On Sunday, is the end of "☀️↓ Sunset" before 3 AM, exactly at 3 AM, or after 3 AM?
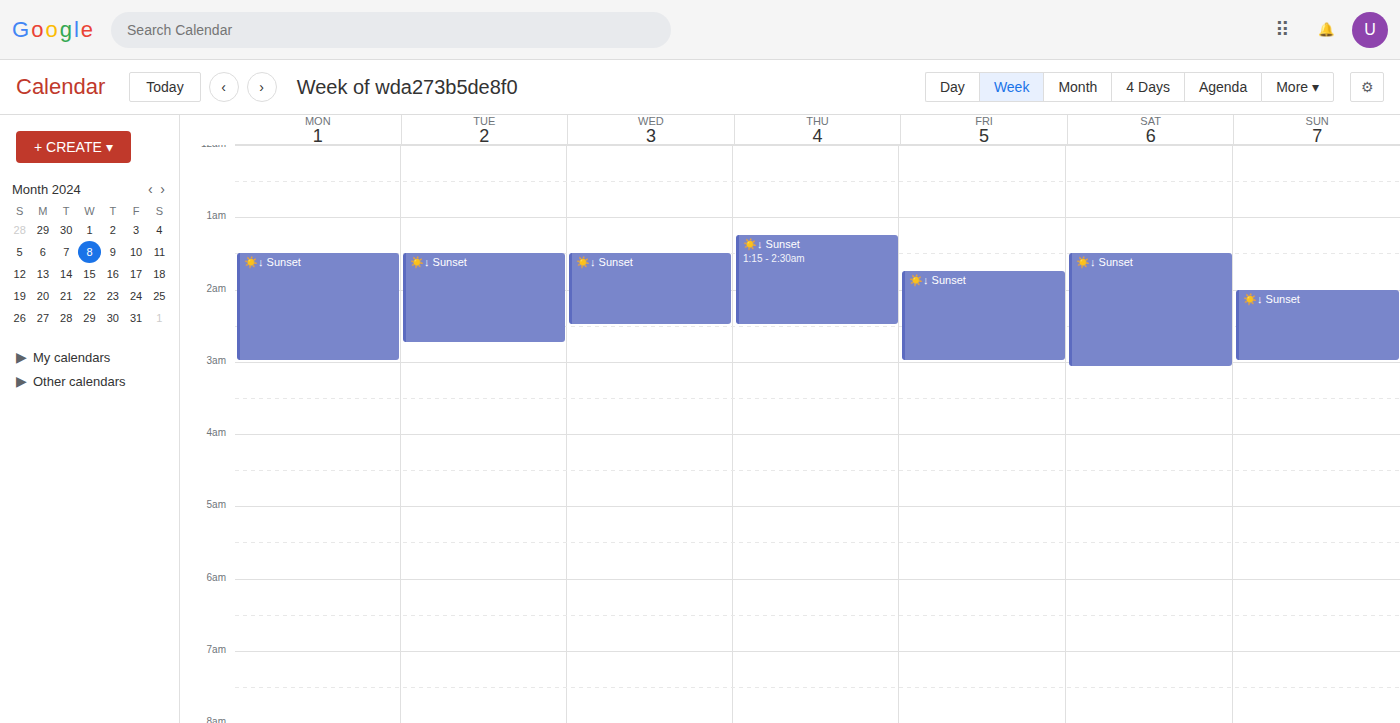
3:00 AM -- exactly at 3 AM, on the 3 AM line.